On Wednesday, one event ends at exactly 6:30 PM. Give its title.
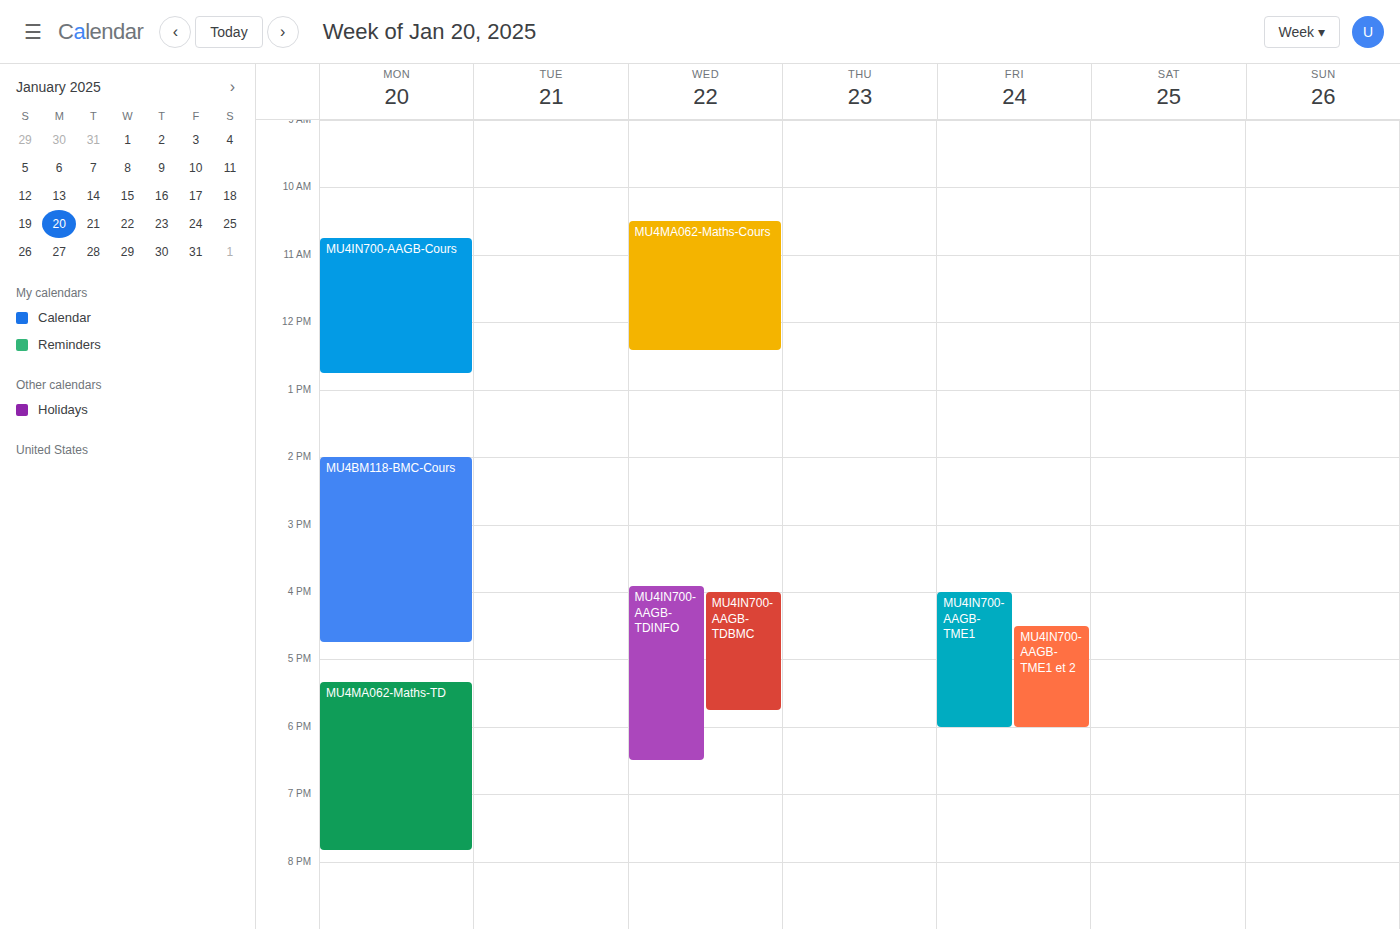
"MU4IN700-AAGB-TDINFO"